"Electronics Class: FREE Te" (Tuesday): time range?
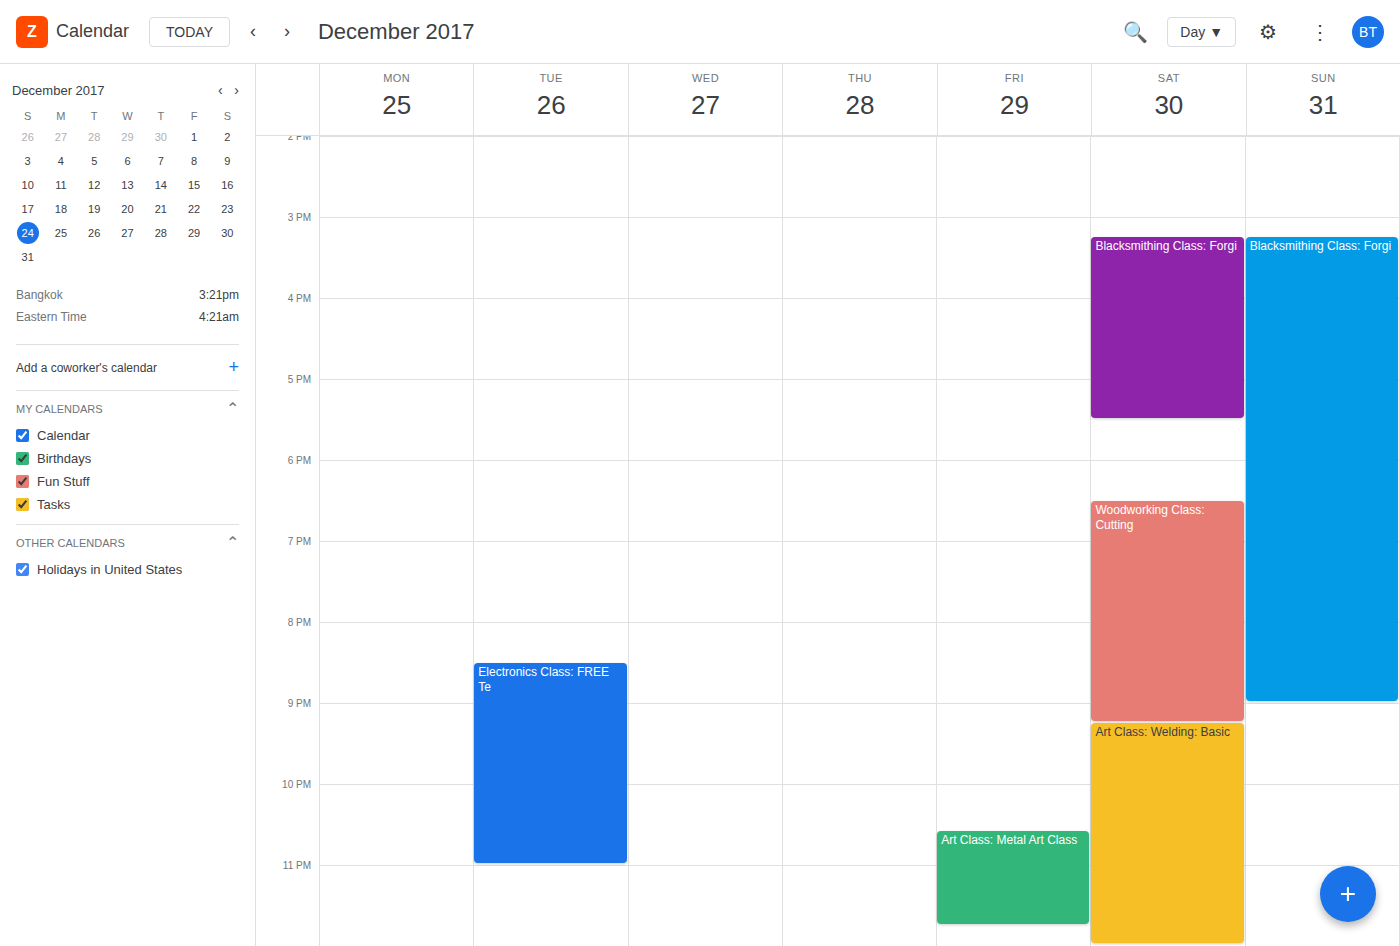
8:30 PM to 11:00 PM